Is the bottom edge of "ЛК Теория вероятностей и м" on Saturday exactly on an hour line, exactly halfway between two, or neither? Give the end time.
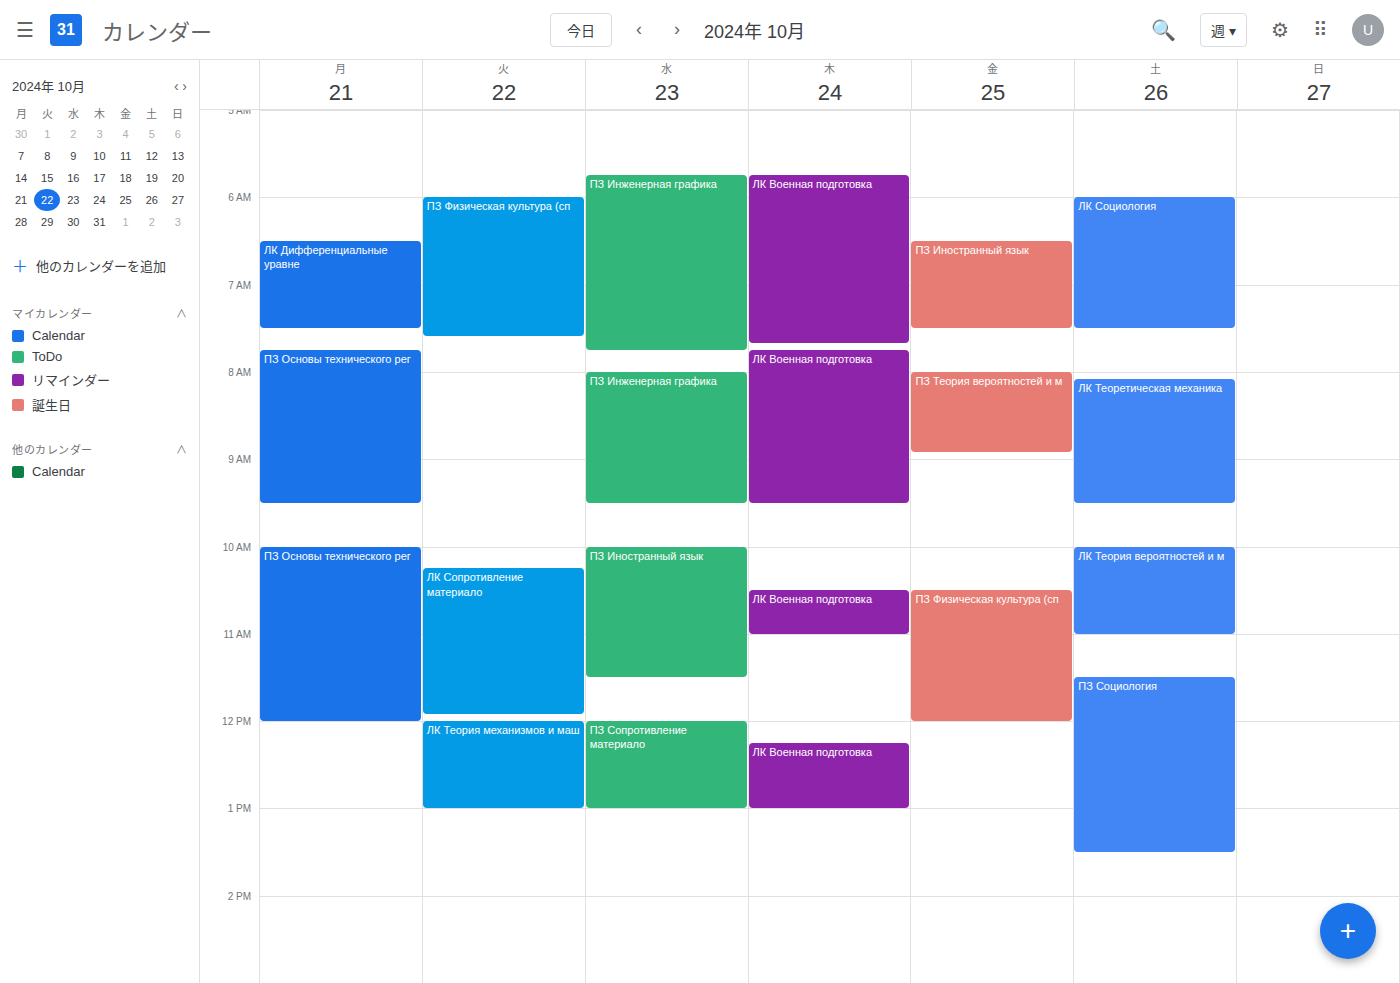
11:00 AM -- exactly on the 11 AM line.